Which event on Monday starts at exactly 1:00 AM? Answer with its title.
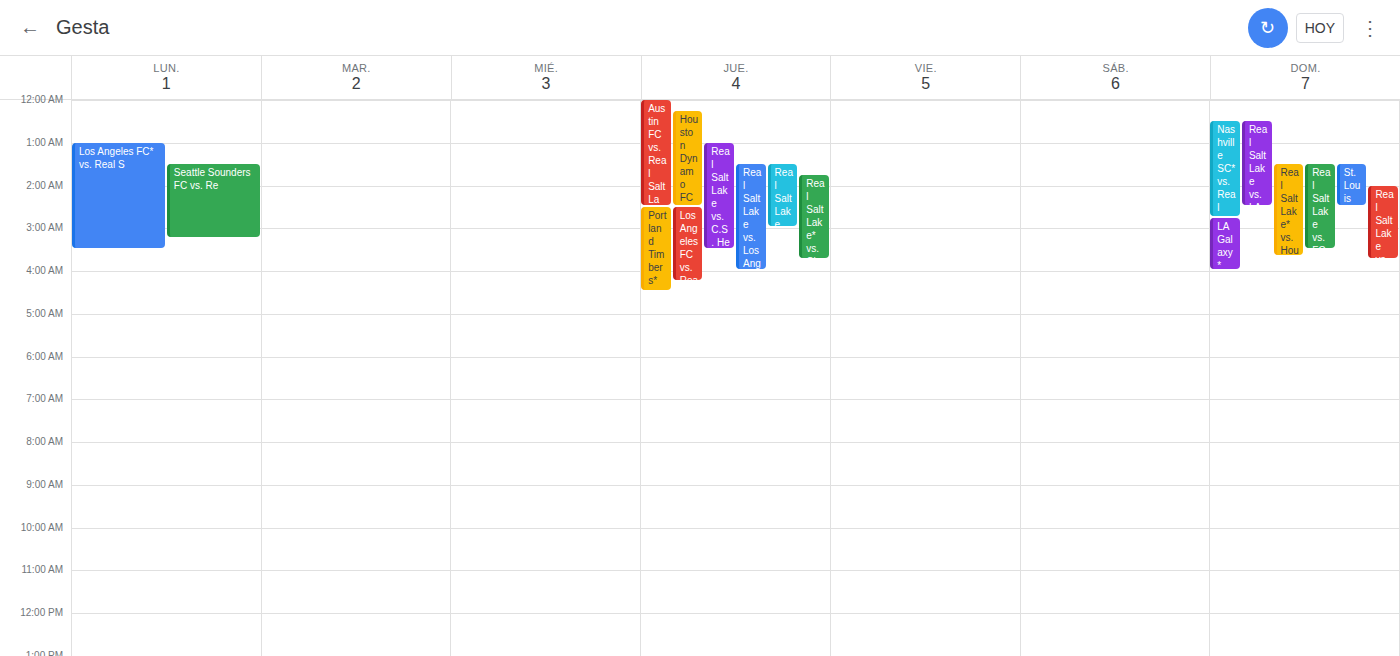
"Los Angeles FC* vs. Real S"